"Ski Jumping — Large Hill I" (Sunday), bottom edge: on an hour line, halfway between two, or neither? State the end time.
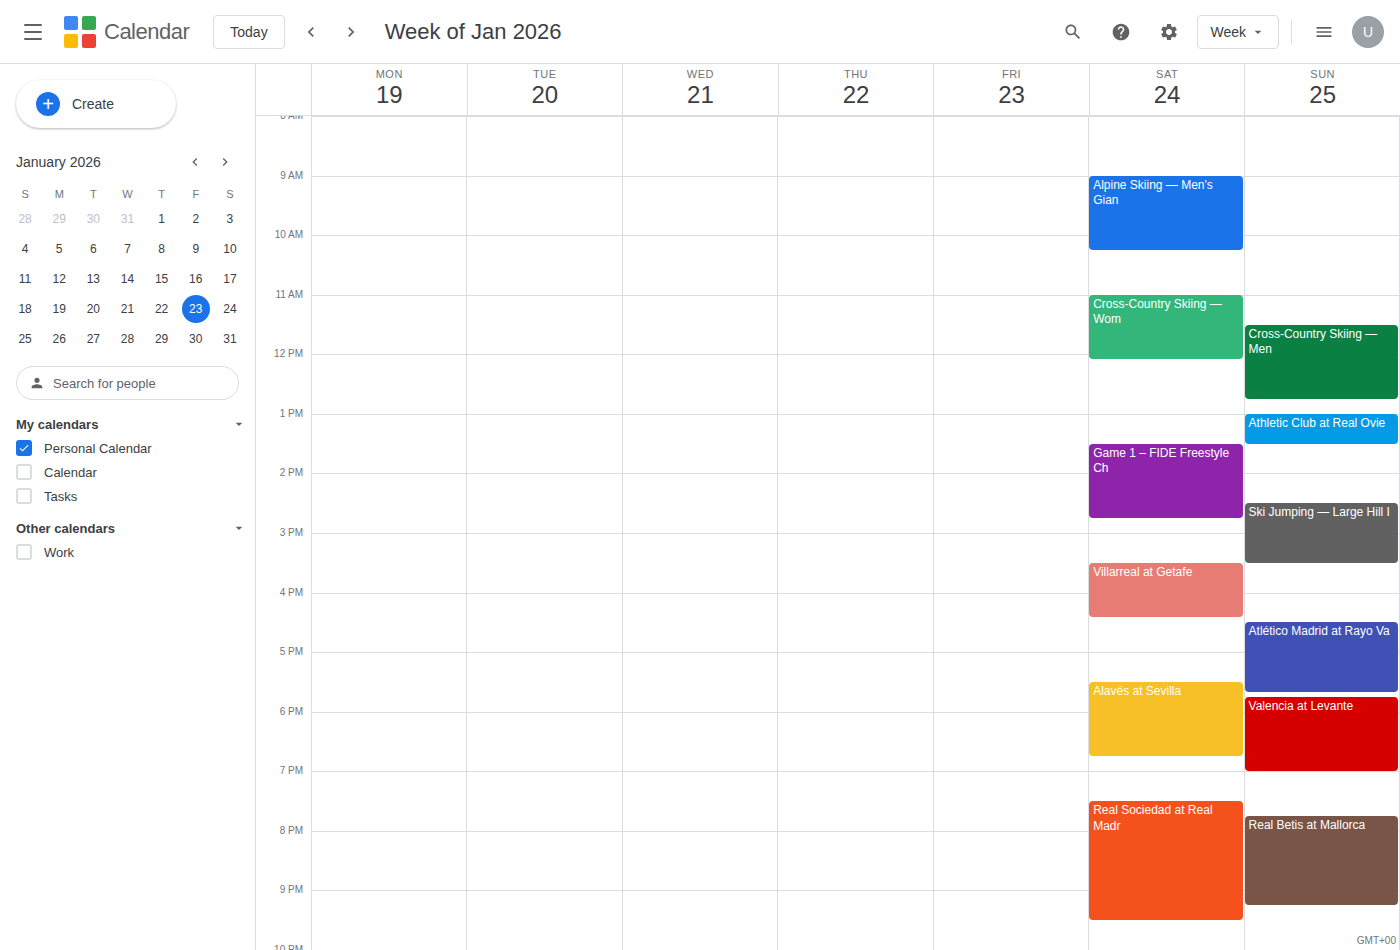
3:30 PM -- halfway between the 3 PM and 4 PM lines.